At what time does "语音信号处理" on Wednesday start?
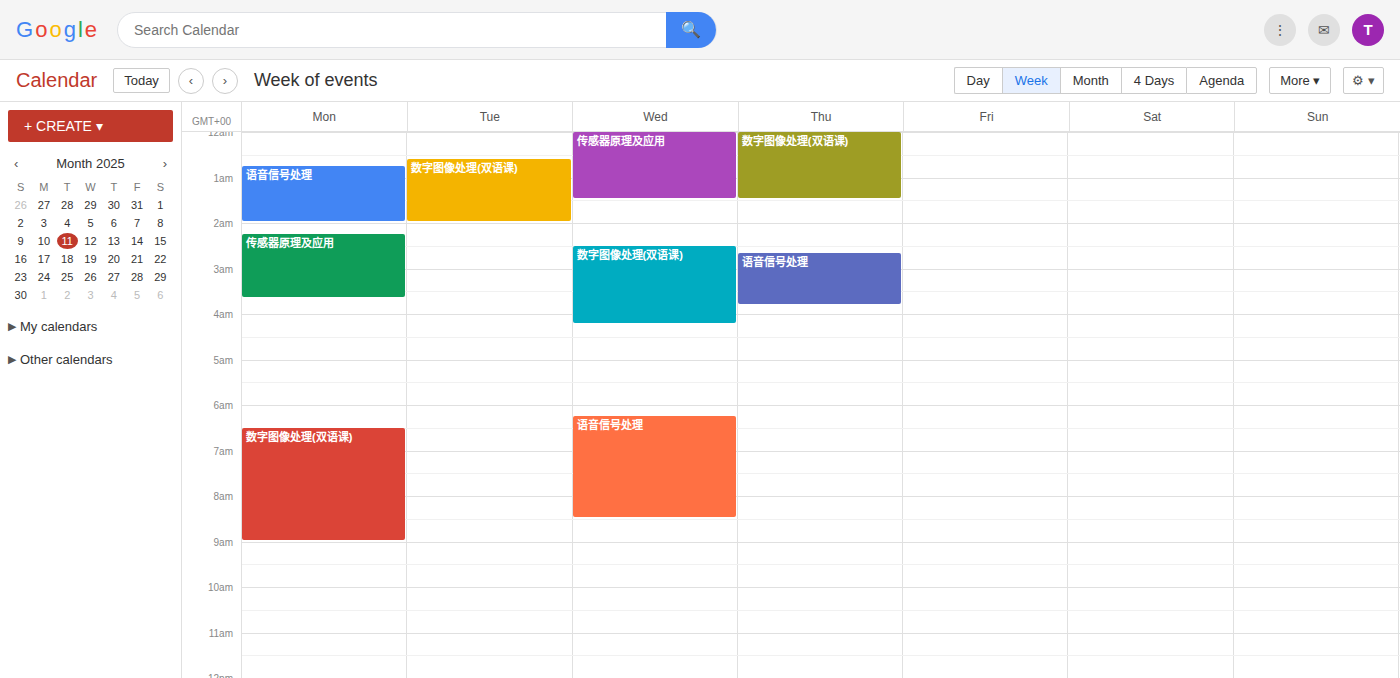
6:15 AM